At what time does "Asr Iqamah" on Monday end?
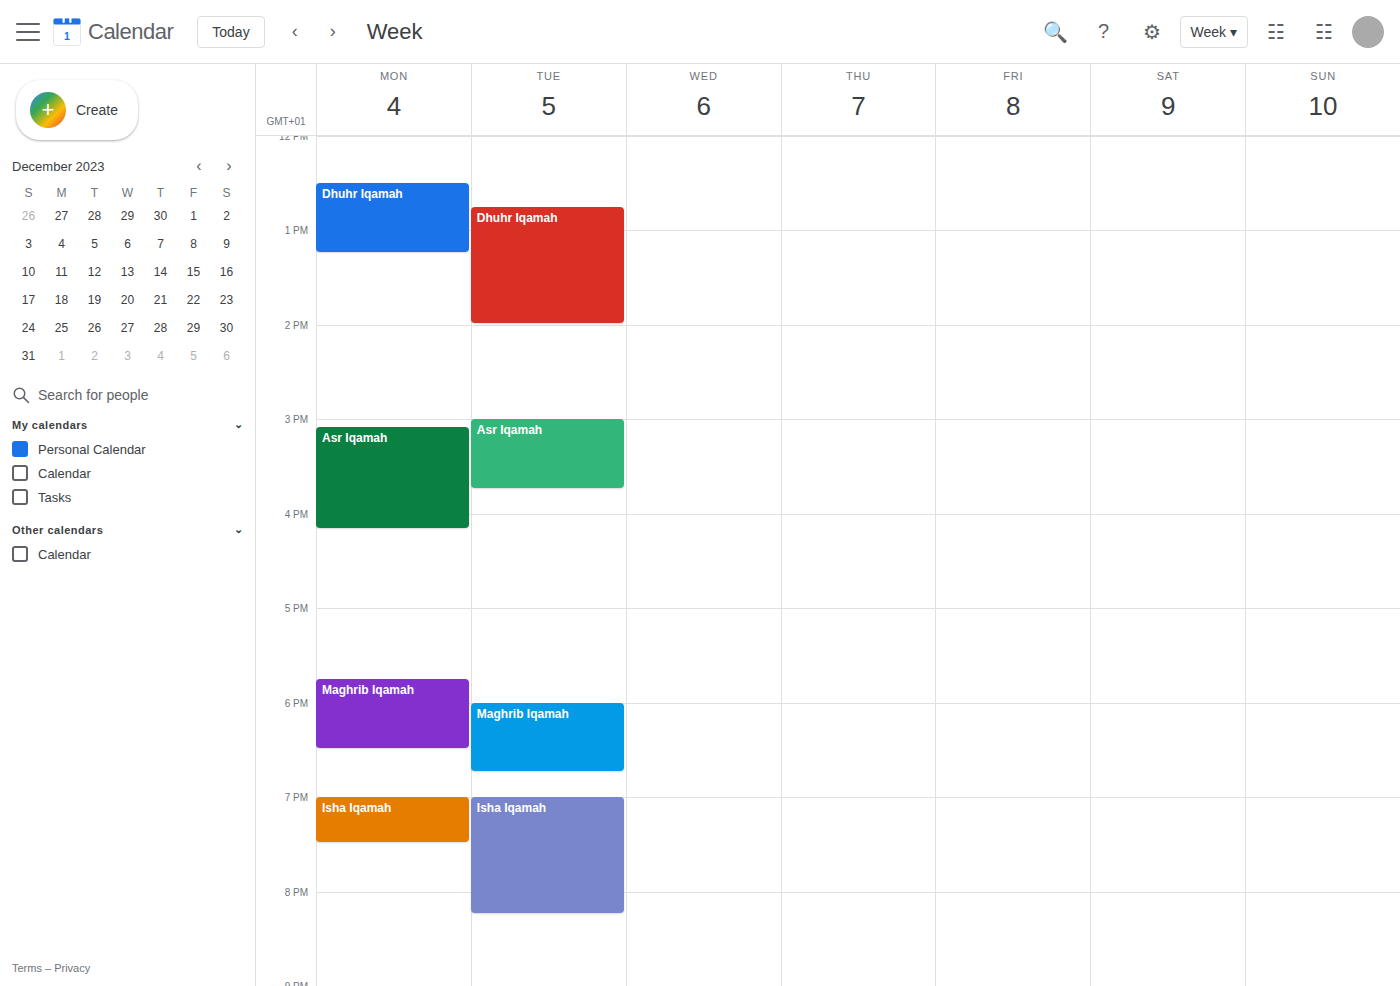
4:10 PM